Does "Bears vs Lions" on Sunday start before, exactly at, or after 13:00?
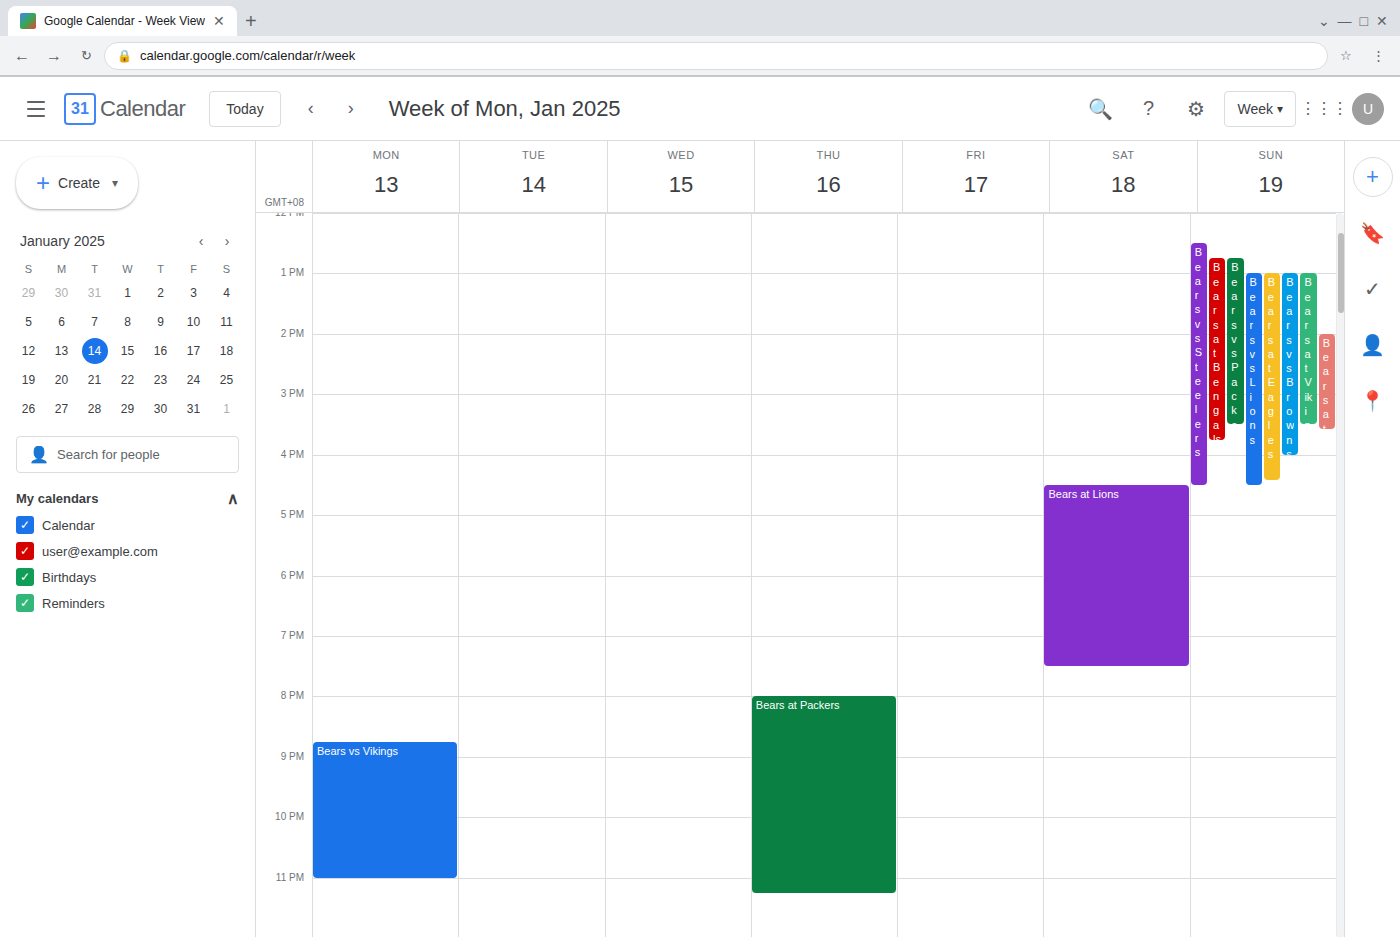
13:00 -- exactly at 13:00, on the 13:00 line.